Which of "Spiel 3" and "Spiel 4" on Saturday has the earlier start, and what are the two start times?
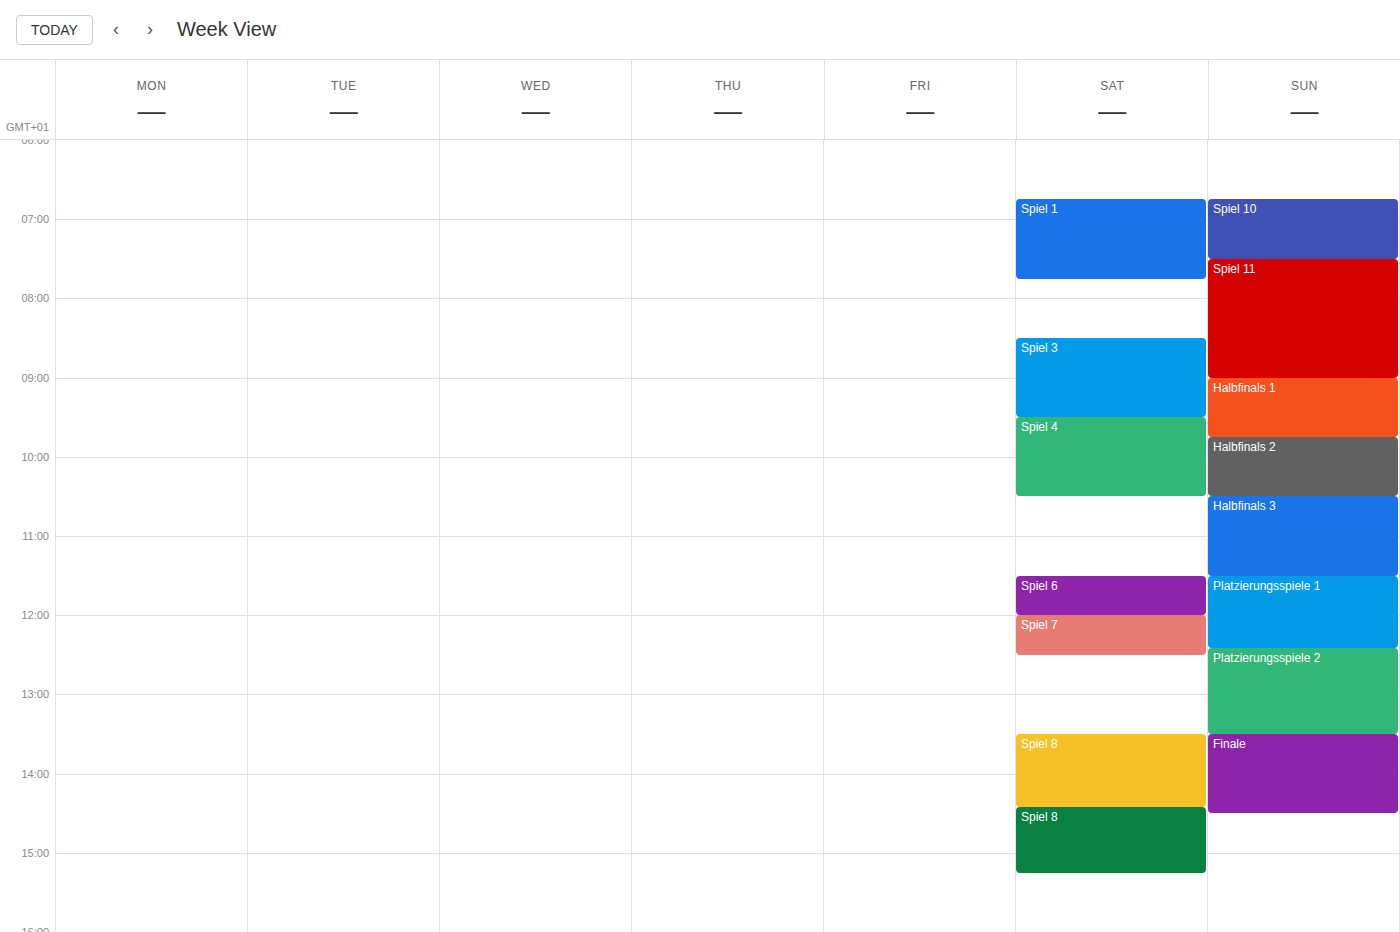
"Spiel 3" 8:30 AM; "Spiel 4" 9:30 AM.